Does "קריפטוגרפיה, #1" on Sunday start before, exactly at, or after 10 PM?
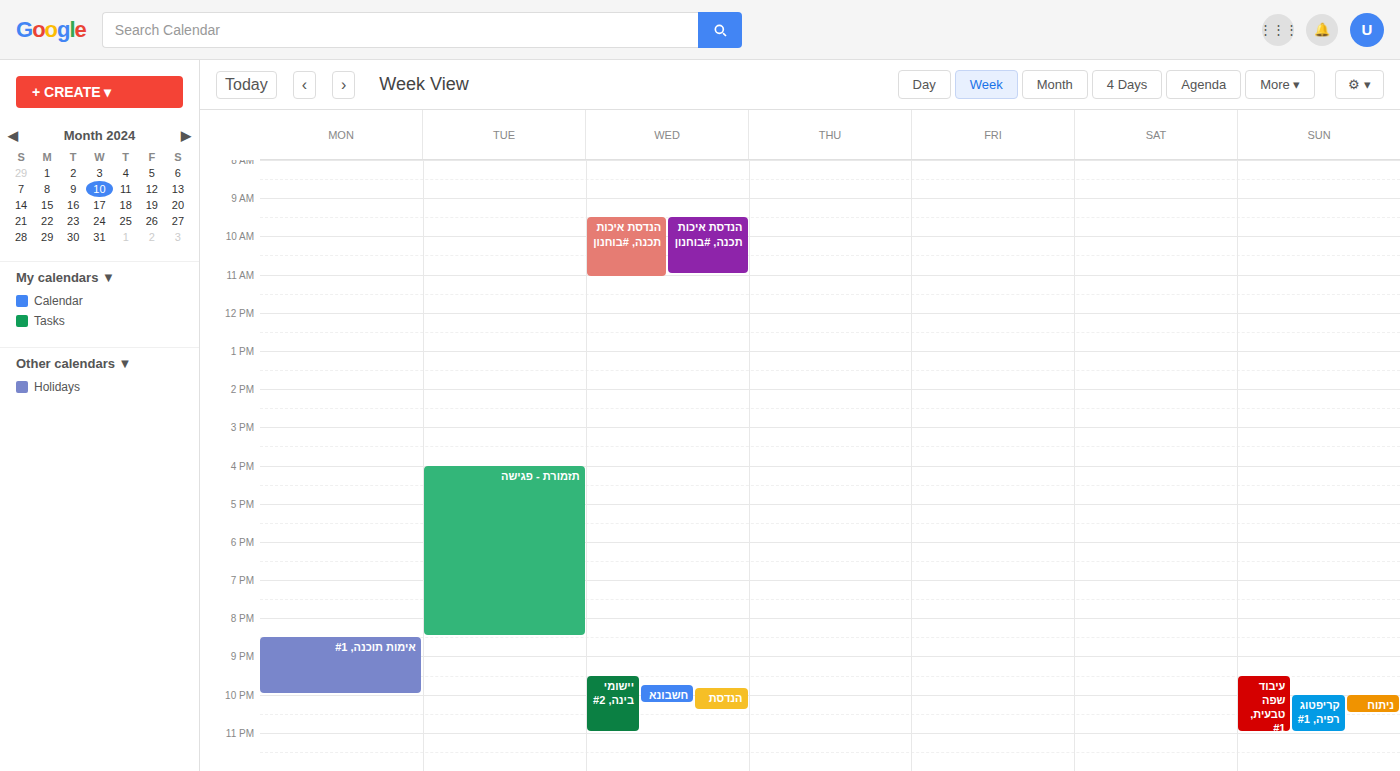
10:00 PM -- exactly at 10 PM, on the 10 PM line.